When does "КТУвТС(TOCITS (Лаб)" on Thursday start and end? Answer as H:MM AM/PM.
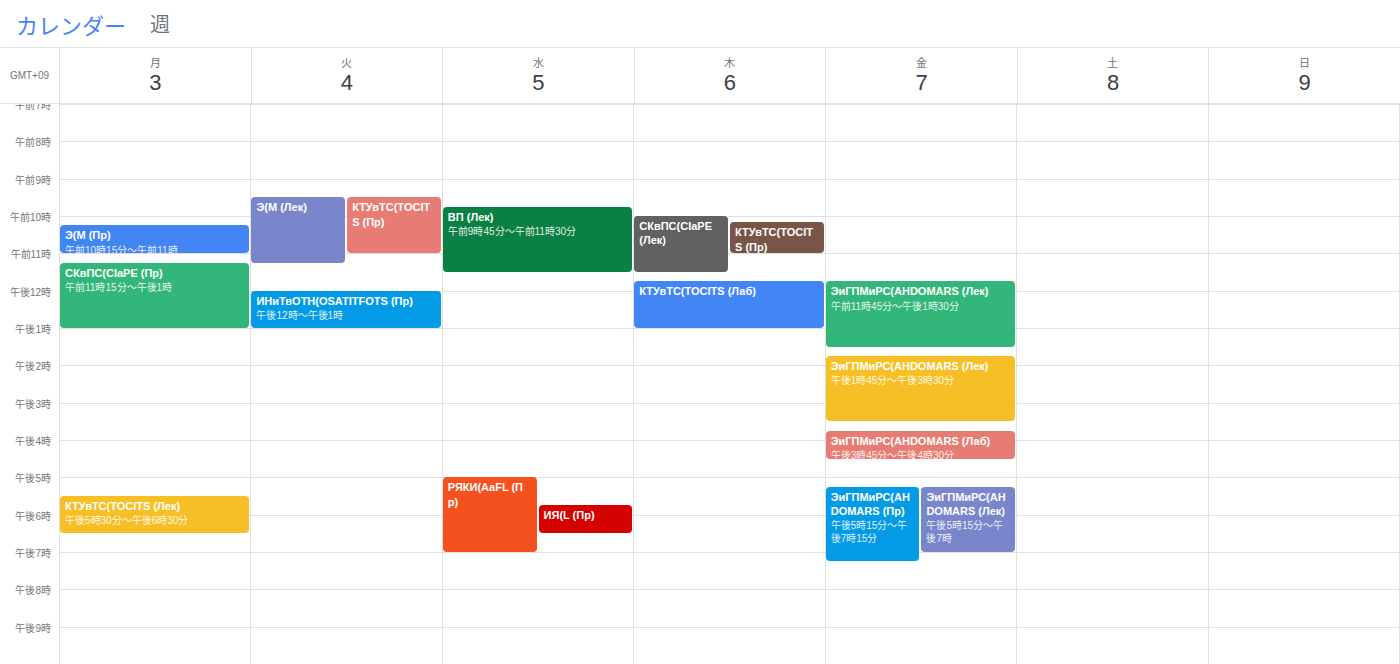
11:45 AM to 1:00 PM